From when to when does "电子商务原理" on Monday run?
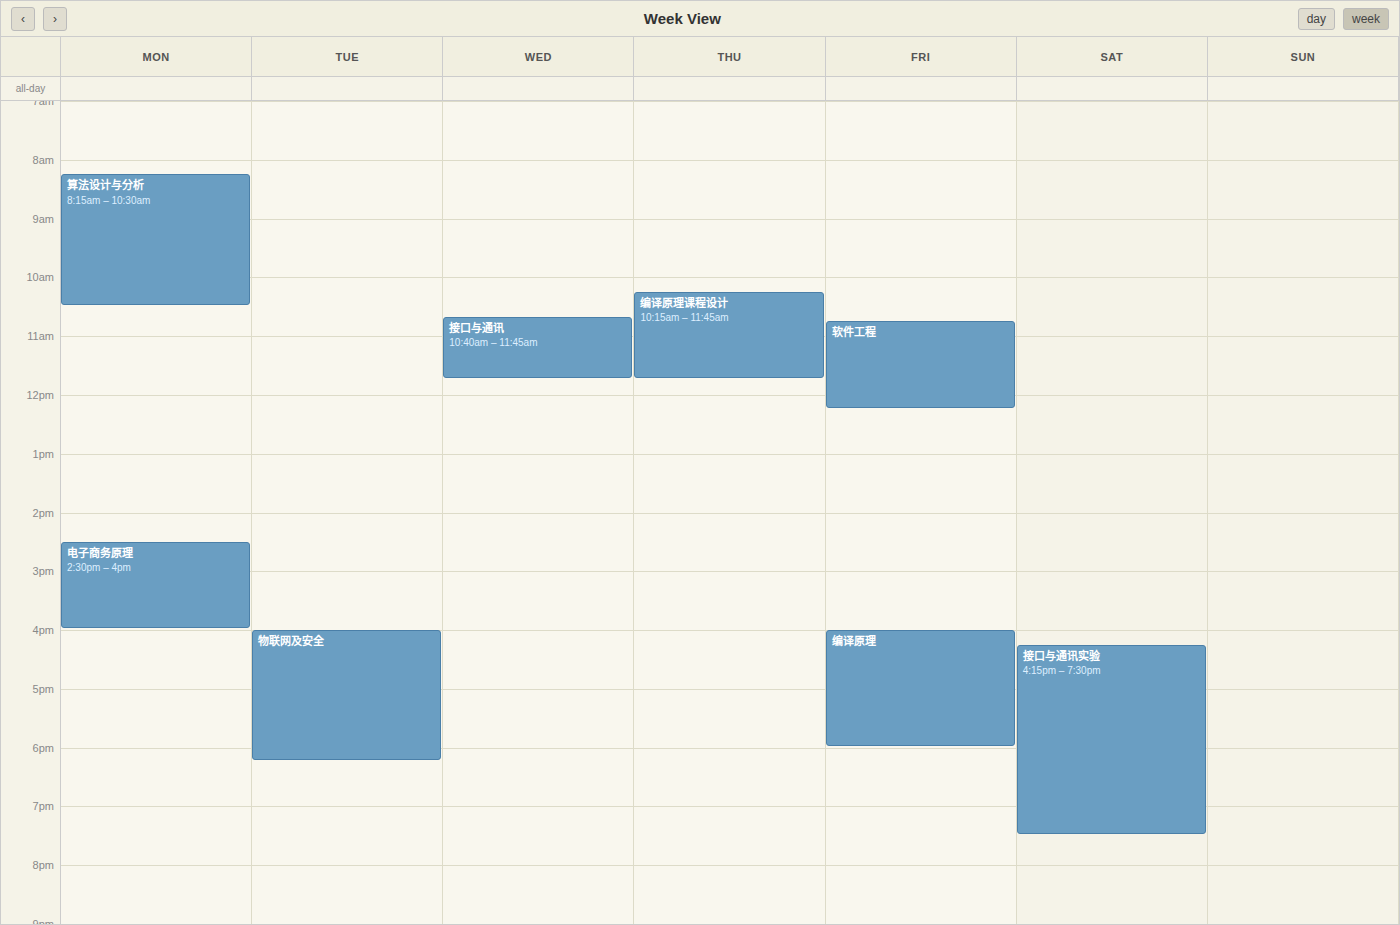
2:30 PM to 4:00 PM